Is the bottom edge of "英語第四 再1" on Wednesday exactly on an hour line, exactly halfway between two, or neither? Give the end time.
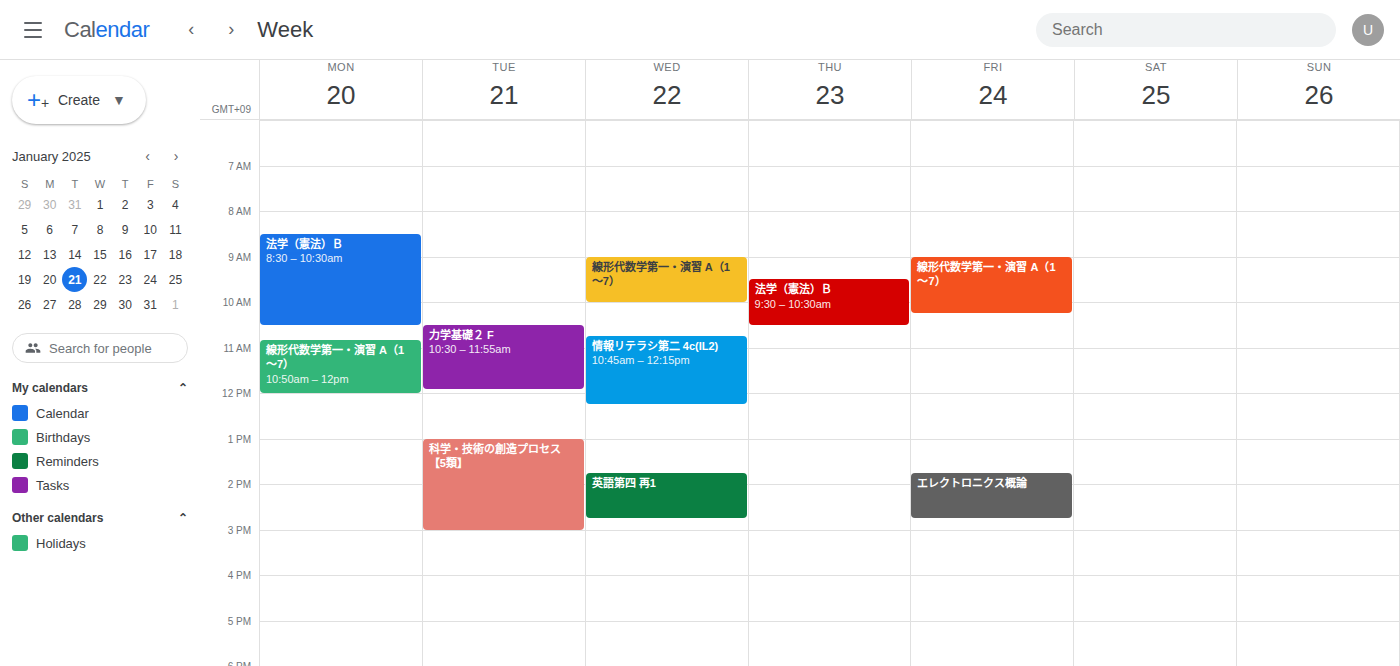
2:45 PM -- neither: three quarters of the way from the 2 PM line to the 3 PM line.